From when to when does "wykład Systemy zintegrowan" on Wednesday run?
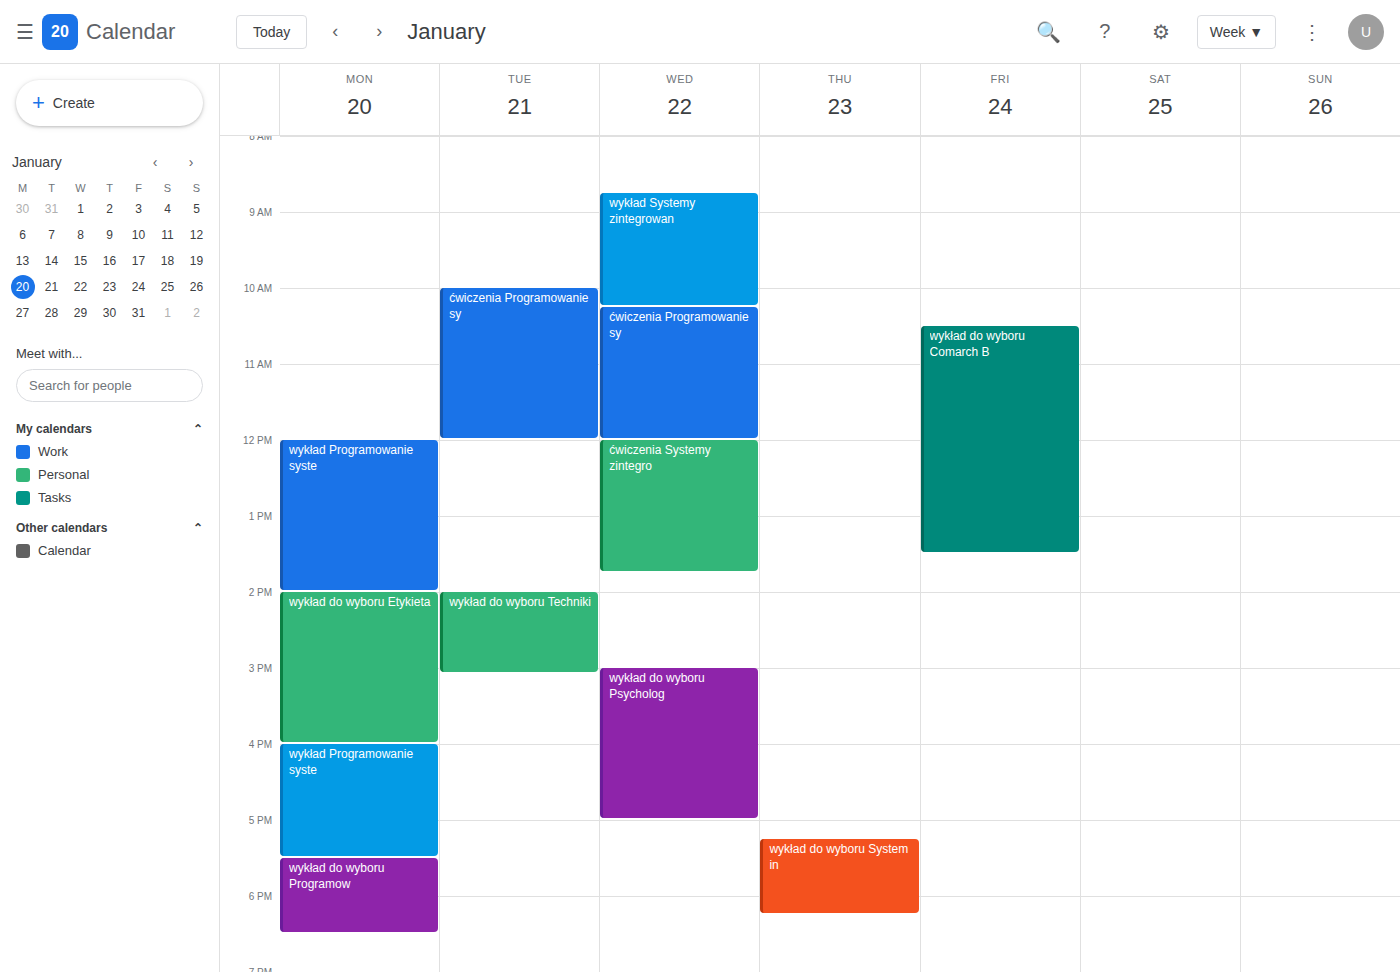
8:45 AM to 10:15 AM